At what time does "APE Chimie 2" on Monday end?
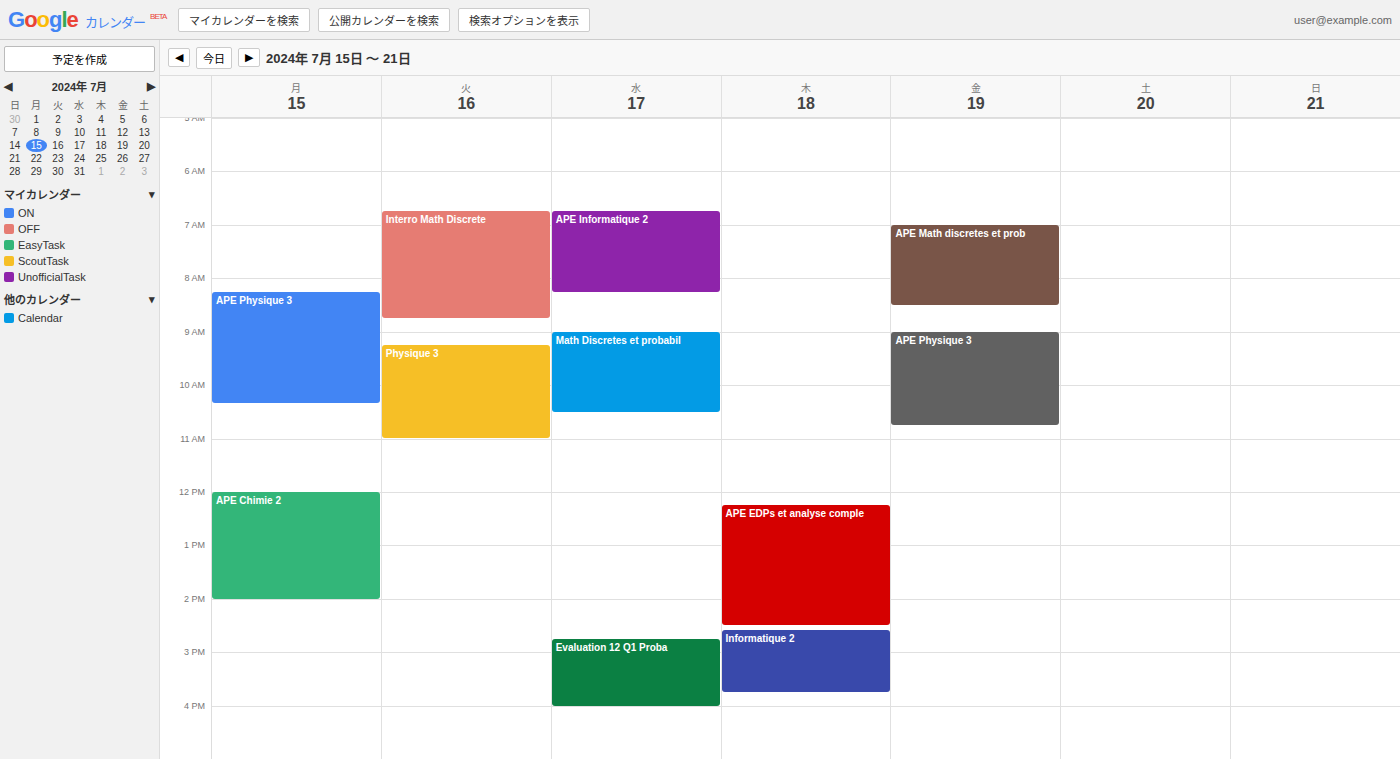
2:00 PM